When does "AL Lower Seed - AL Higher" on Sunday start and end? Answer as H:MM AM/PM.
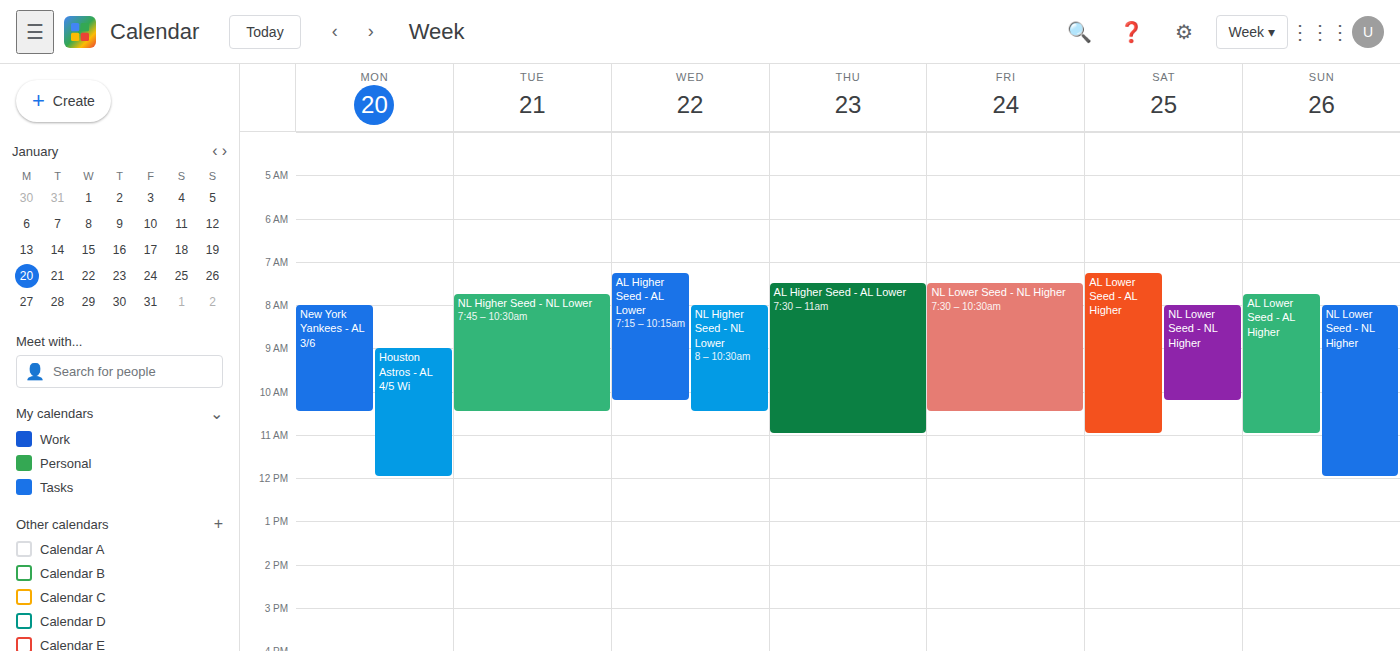
7:45 AM to 11:00 AM